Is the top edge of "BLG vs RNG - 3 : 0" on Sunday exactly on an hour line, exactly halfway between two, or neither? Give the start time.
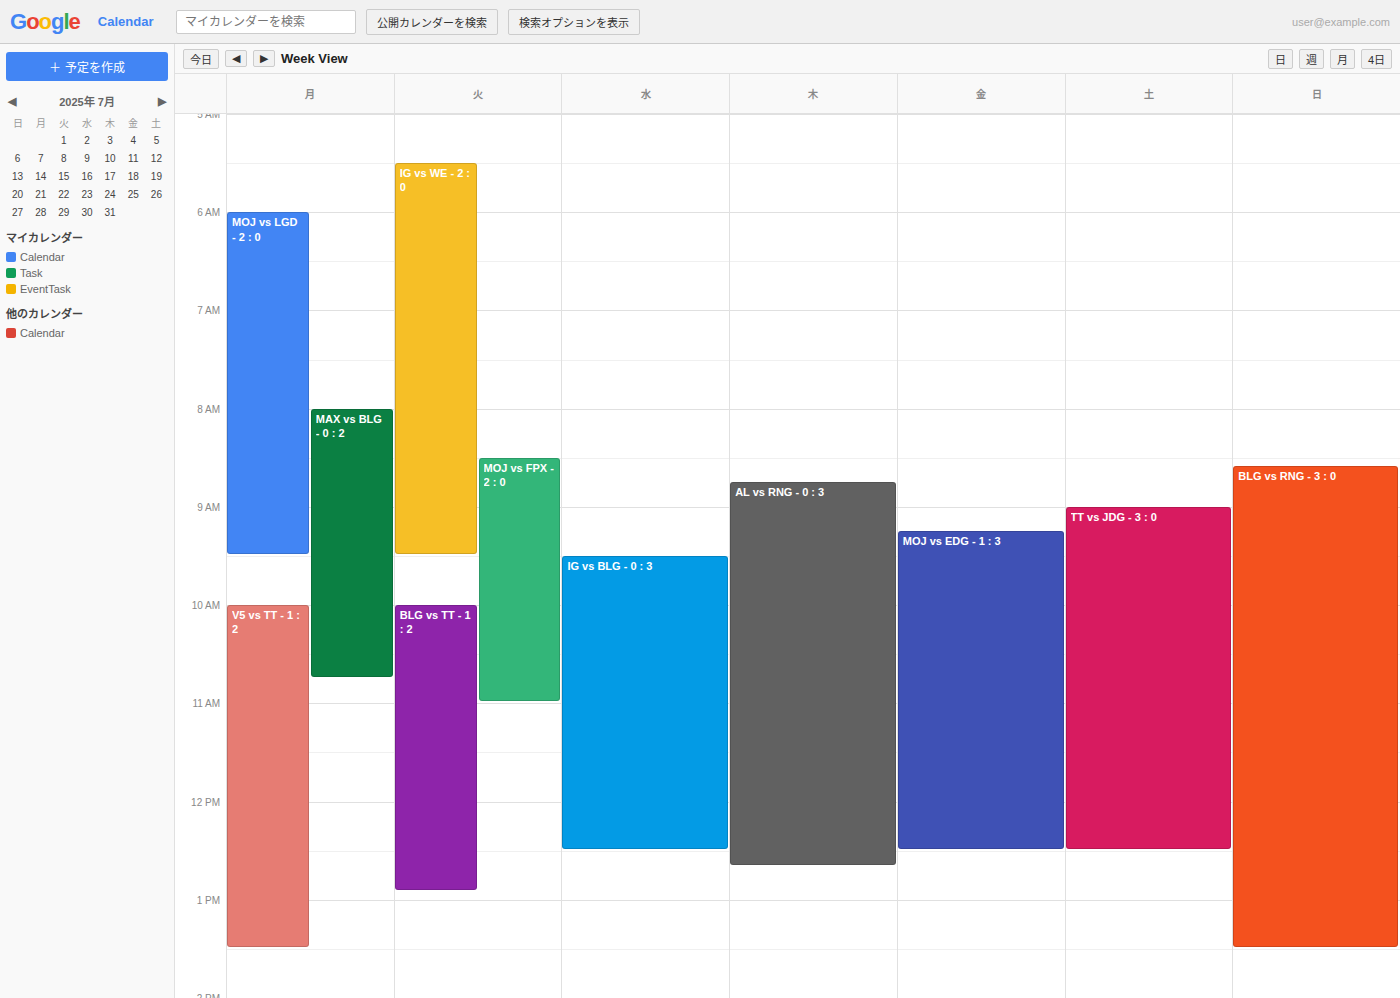
8:35 AM -- neither: 35 minutes below the 8 AM line and 25 minutes above the 9 AM line.